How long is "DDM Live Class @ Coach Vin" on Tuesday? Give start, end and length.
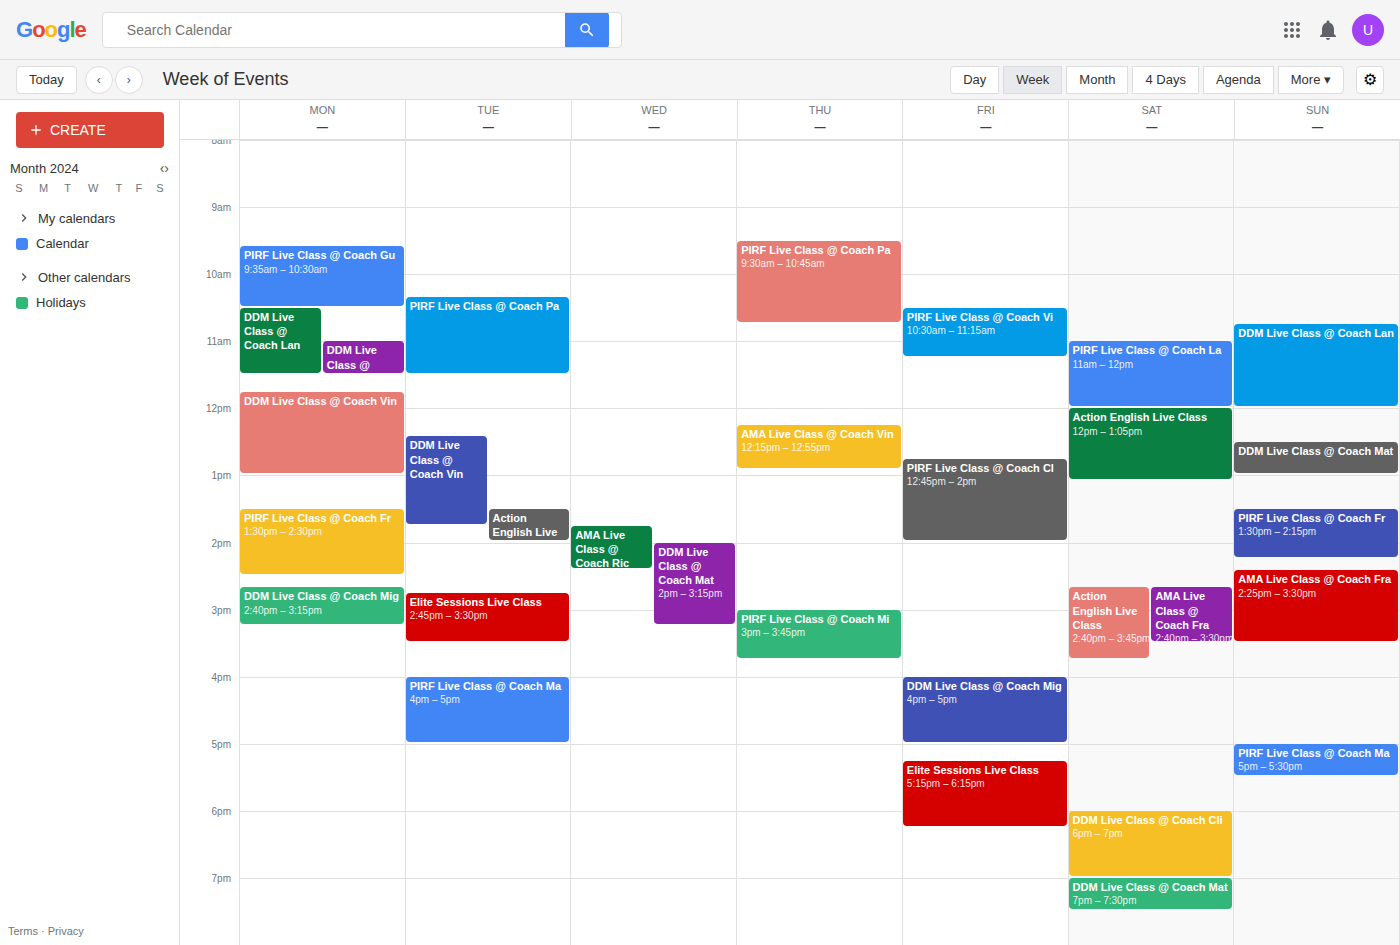
12:25 PM to 1:45 PM, 1 hour 20 minutes